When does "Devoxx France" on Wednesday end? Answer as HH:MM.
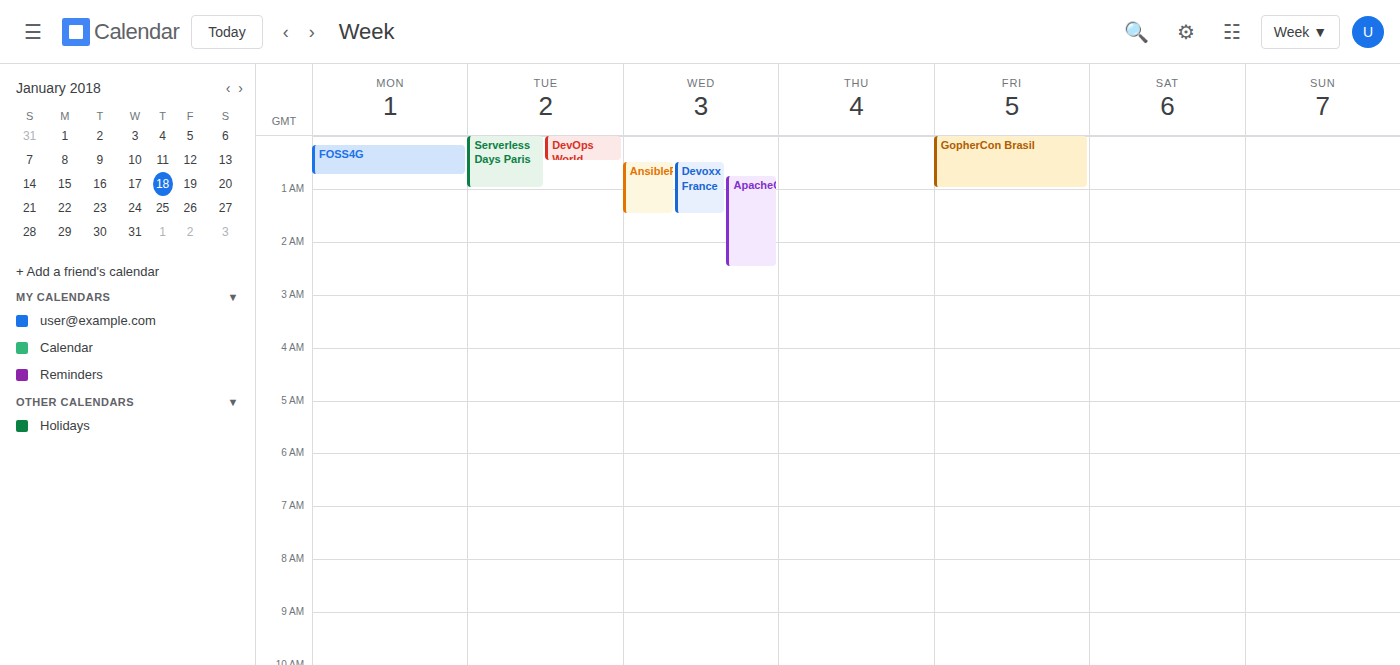
01:30